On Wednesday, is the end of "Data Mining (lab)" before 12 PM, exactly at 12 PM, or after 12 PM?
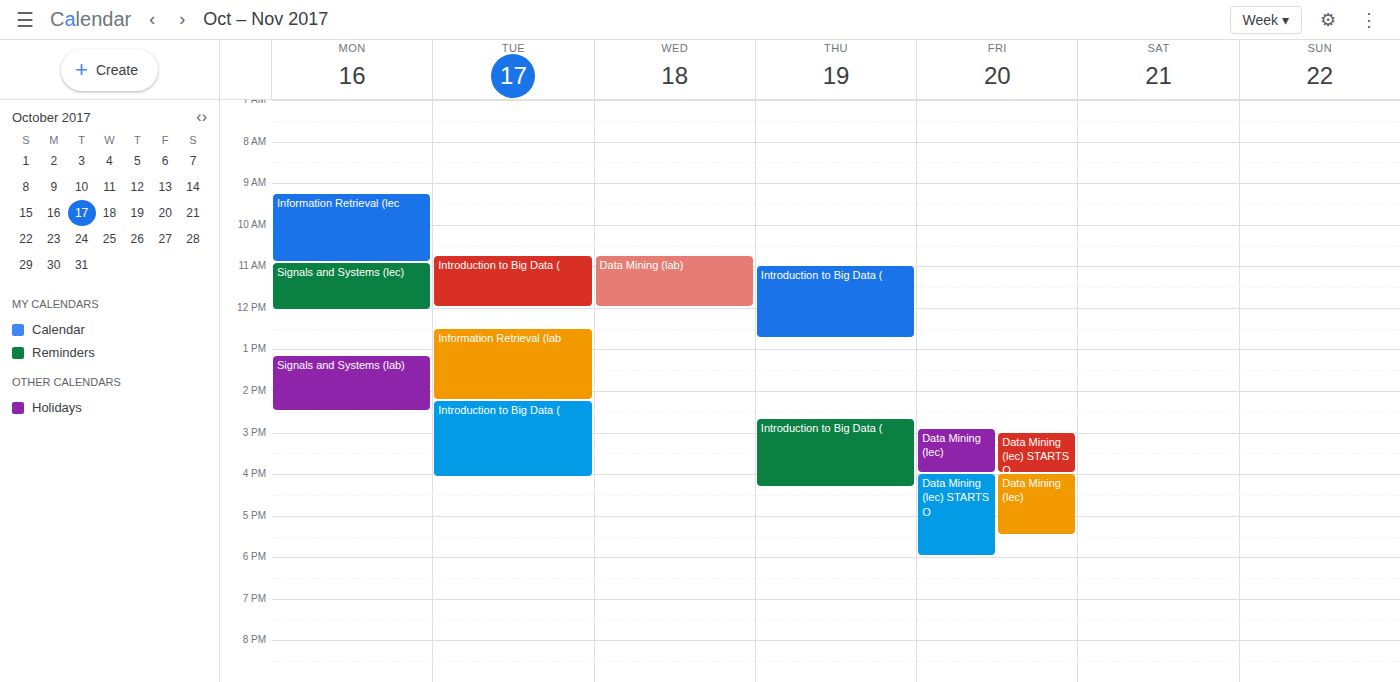
12:00 PM -- exactly at 12 PM, on the 12 PM line.